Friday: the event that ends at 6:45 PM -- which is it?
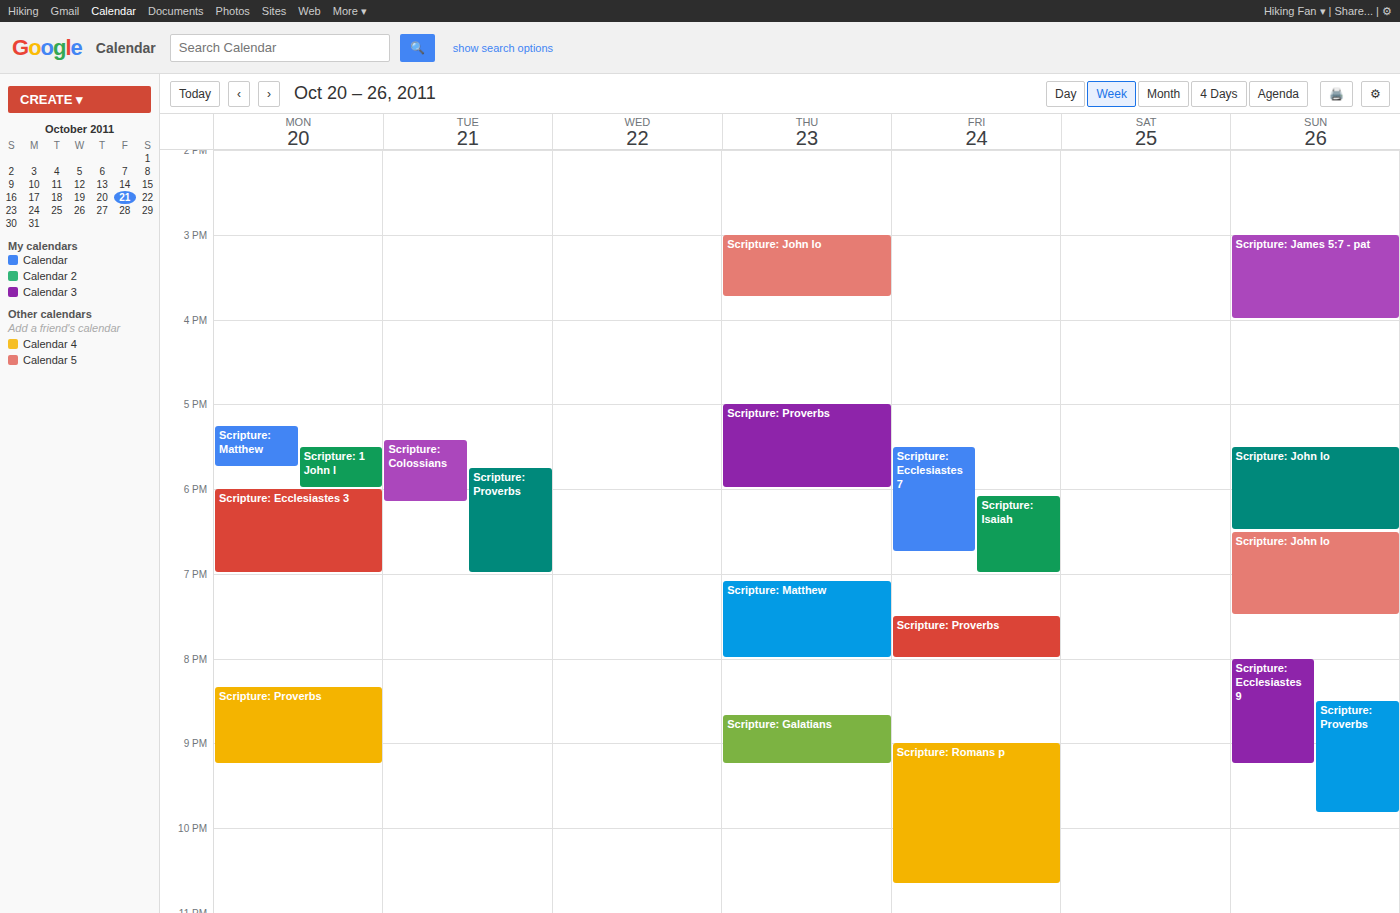
"Scripture: Ecclesiastes 7"